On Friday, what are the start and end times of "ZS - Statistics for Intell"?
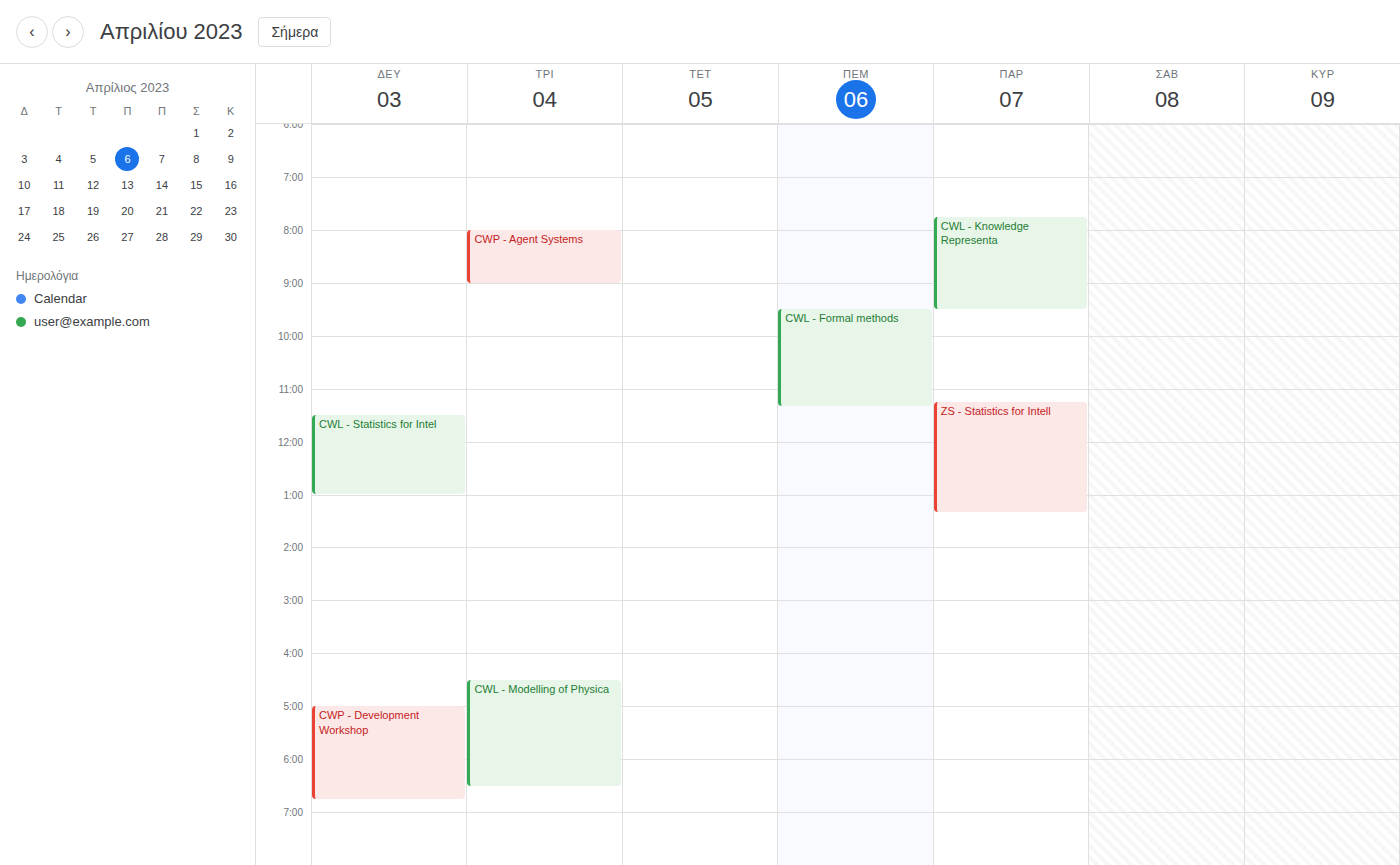
11:15 AM to 1:20 PM